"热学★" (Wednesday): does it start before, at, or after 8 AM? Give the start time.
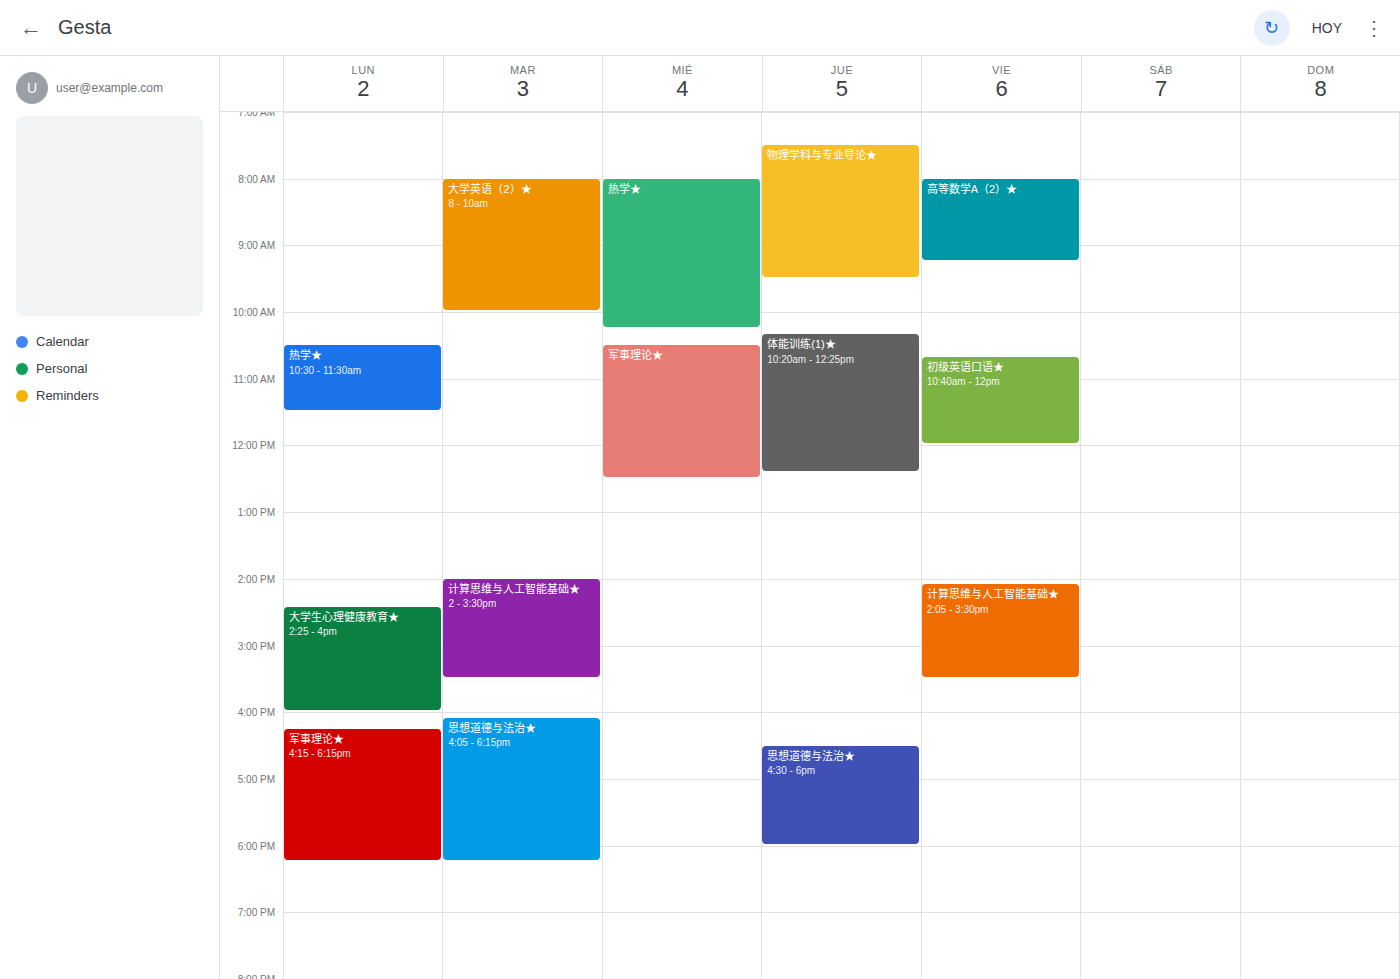
8:00 AM -- exactly at 8 AM, on the 8 AM line.